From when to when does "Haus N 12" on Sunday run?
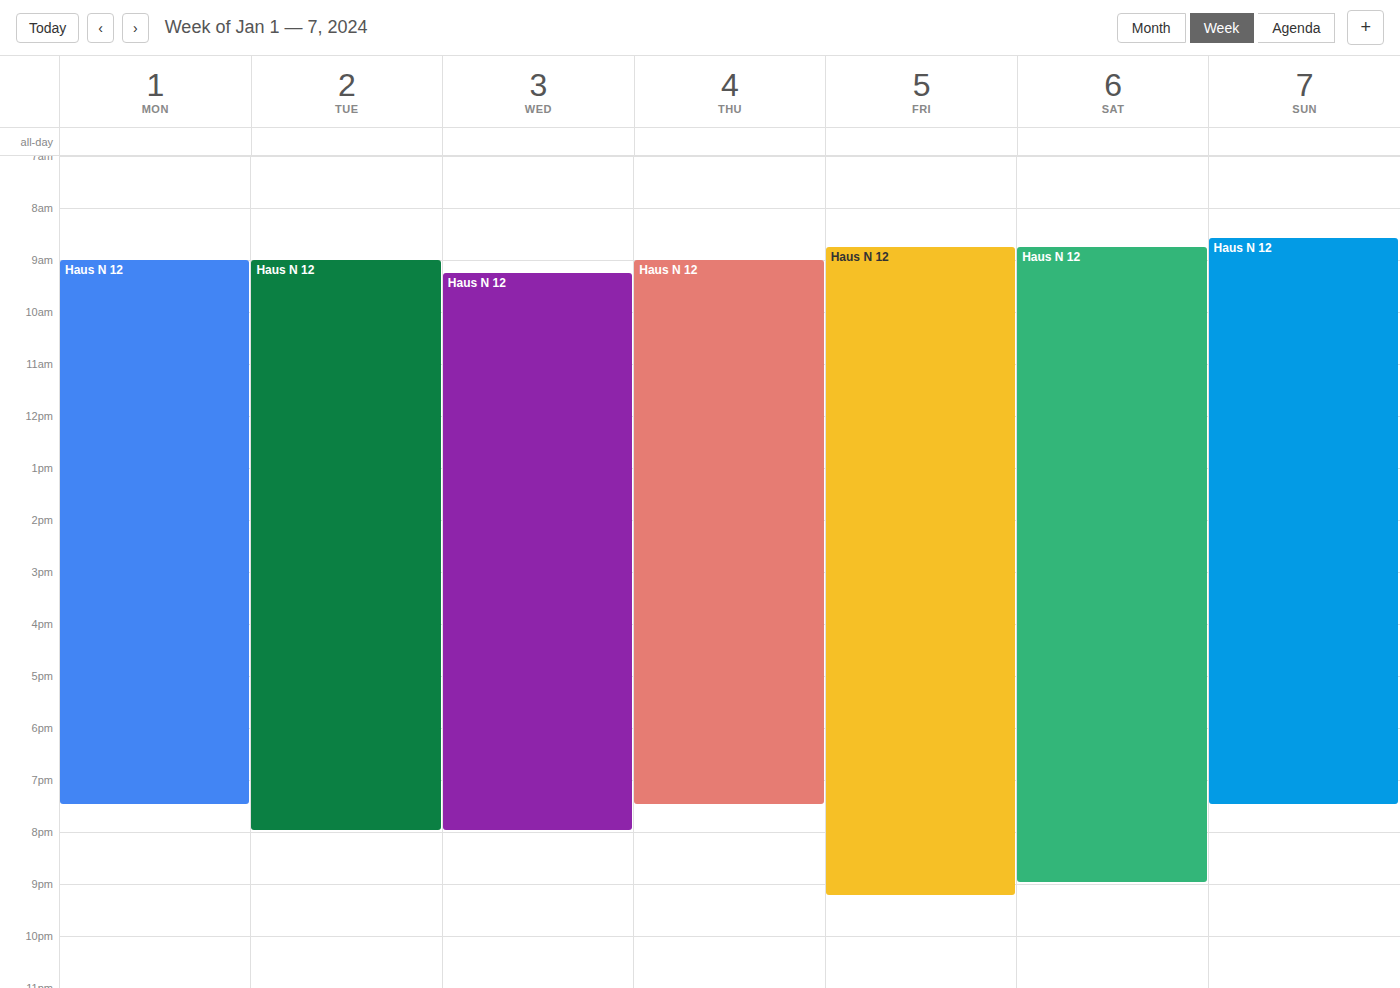
8:35 AM to 7:30 PM